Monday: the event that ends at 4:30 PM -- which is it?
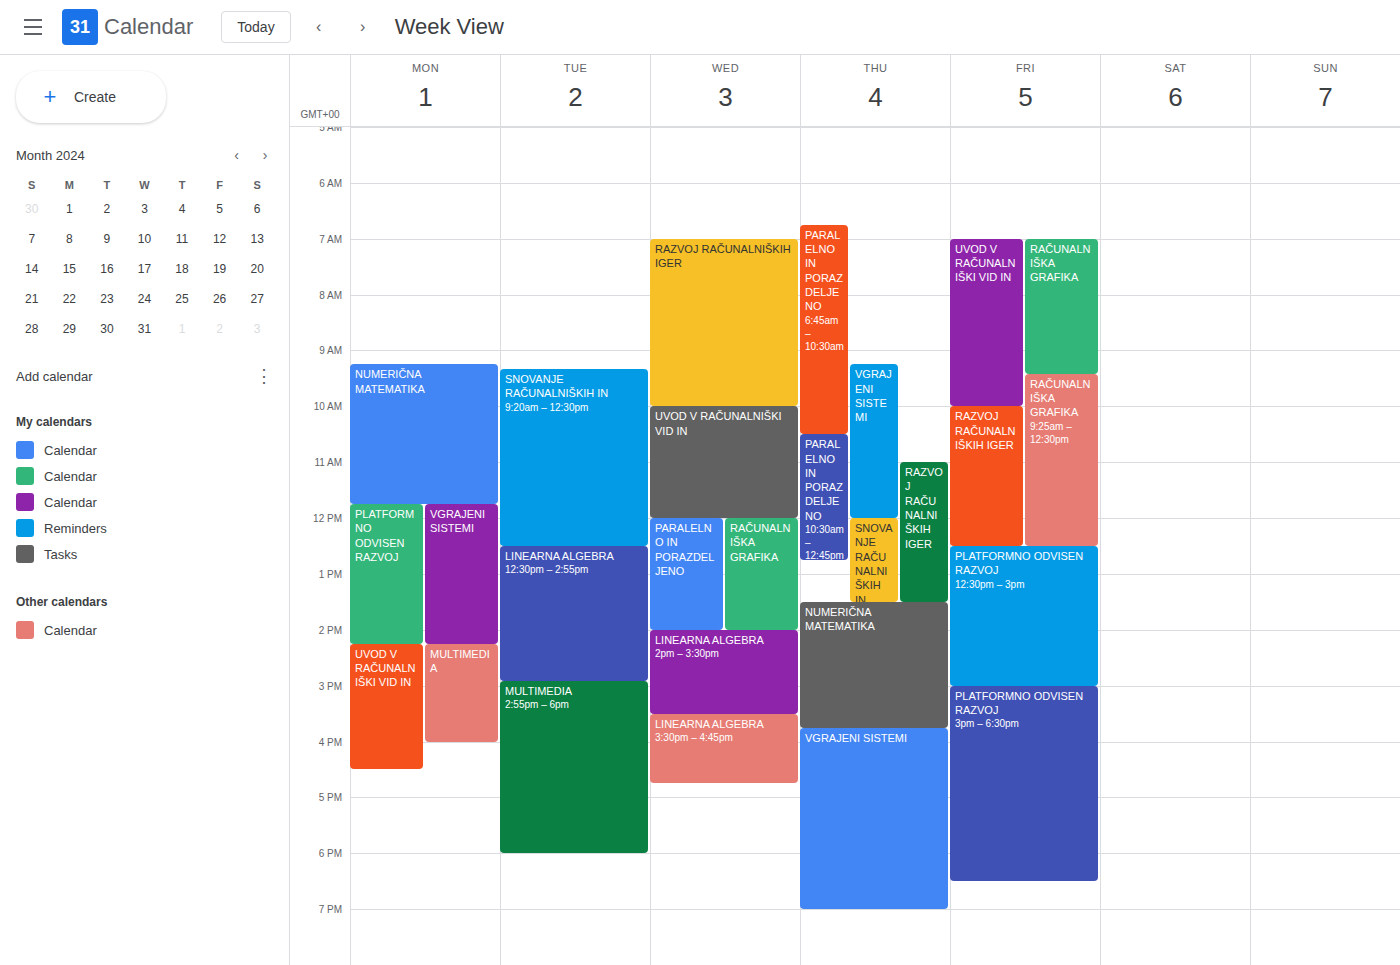
"UVOD V RAČUNALNIŠKI VID IN"